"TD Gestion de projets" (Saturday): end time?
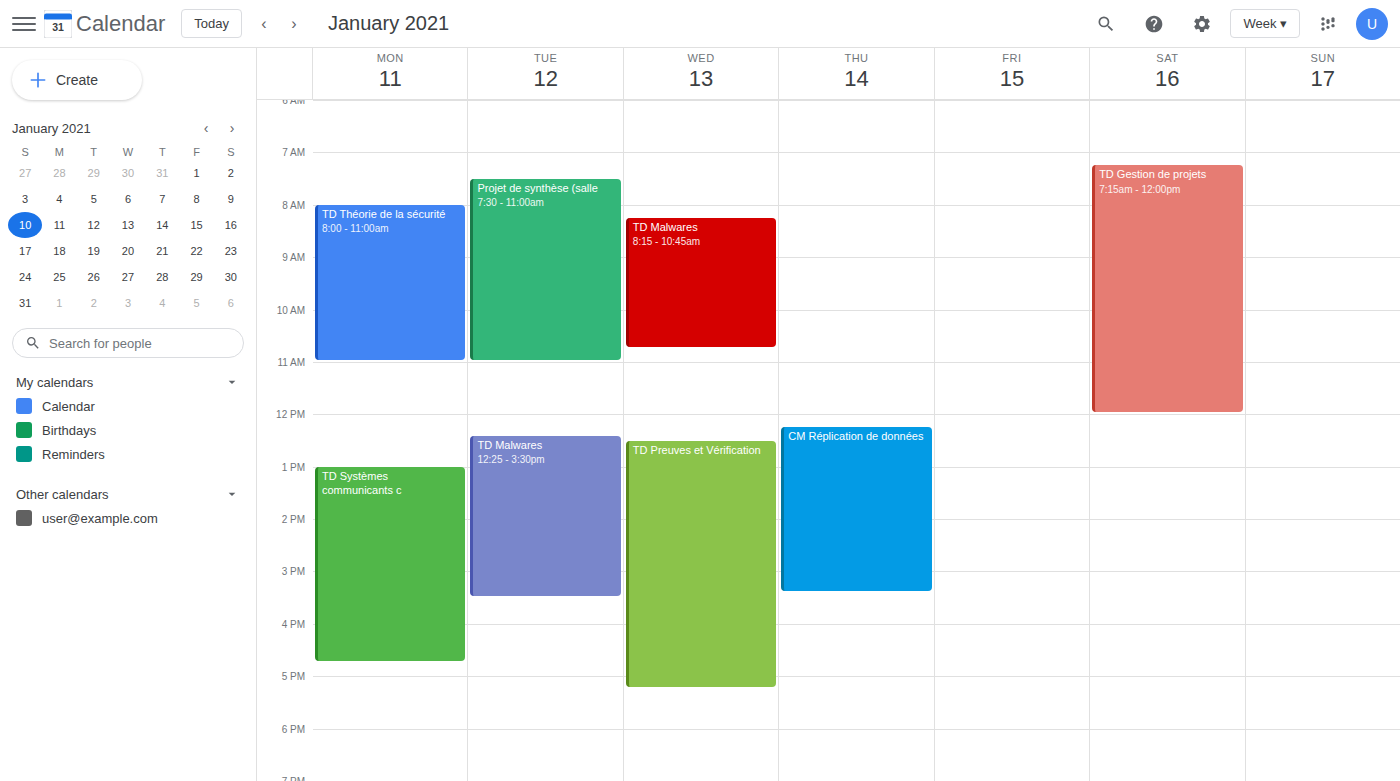
12:00 PM